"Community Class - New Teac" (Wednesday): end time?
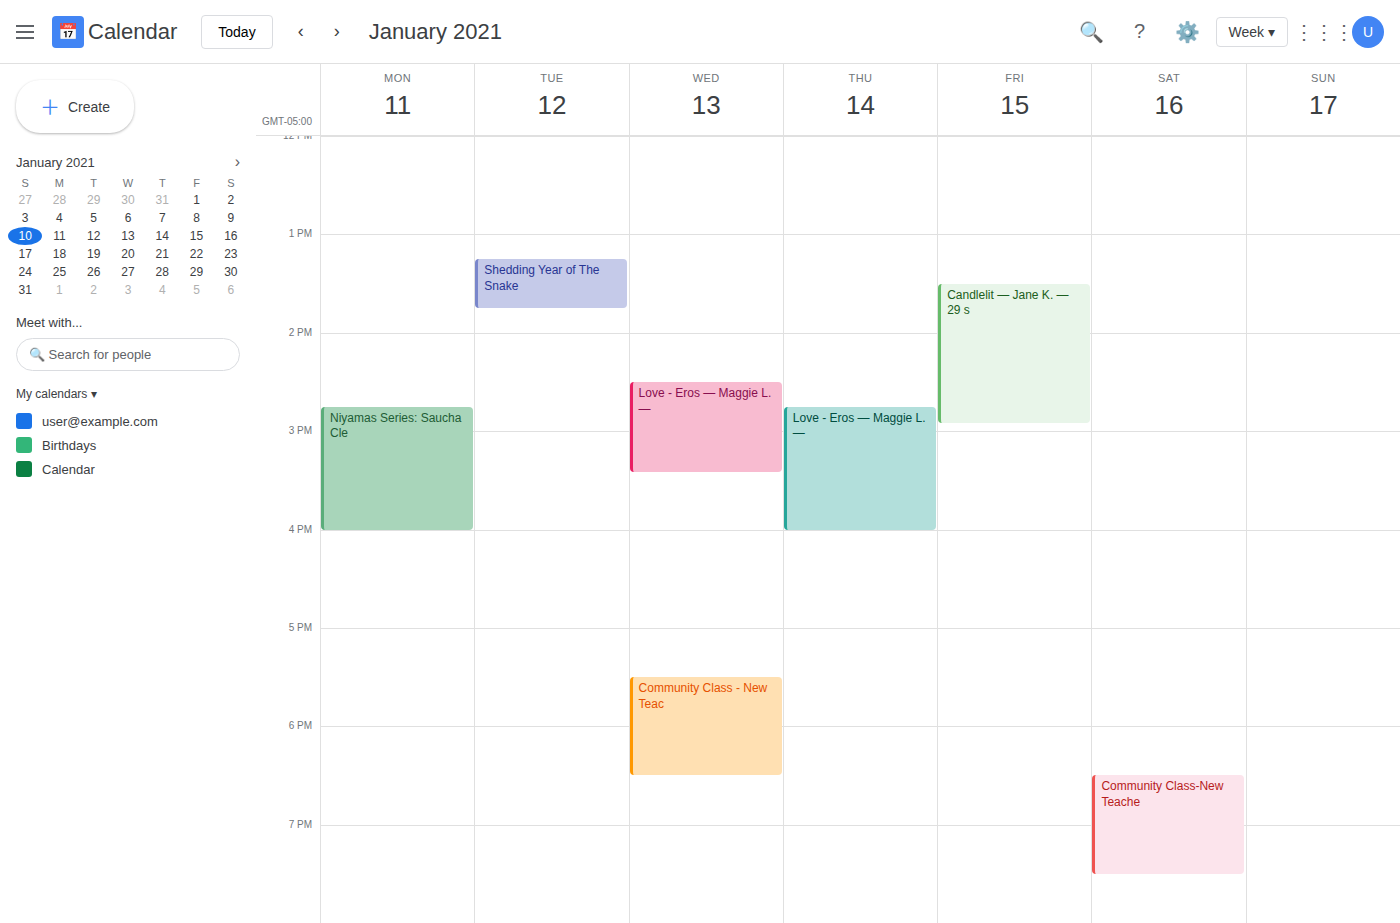
6:30 PM